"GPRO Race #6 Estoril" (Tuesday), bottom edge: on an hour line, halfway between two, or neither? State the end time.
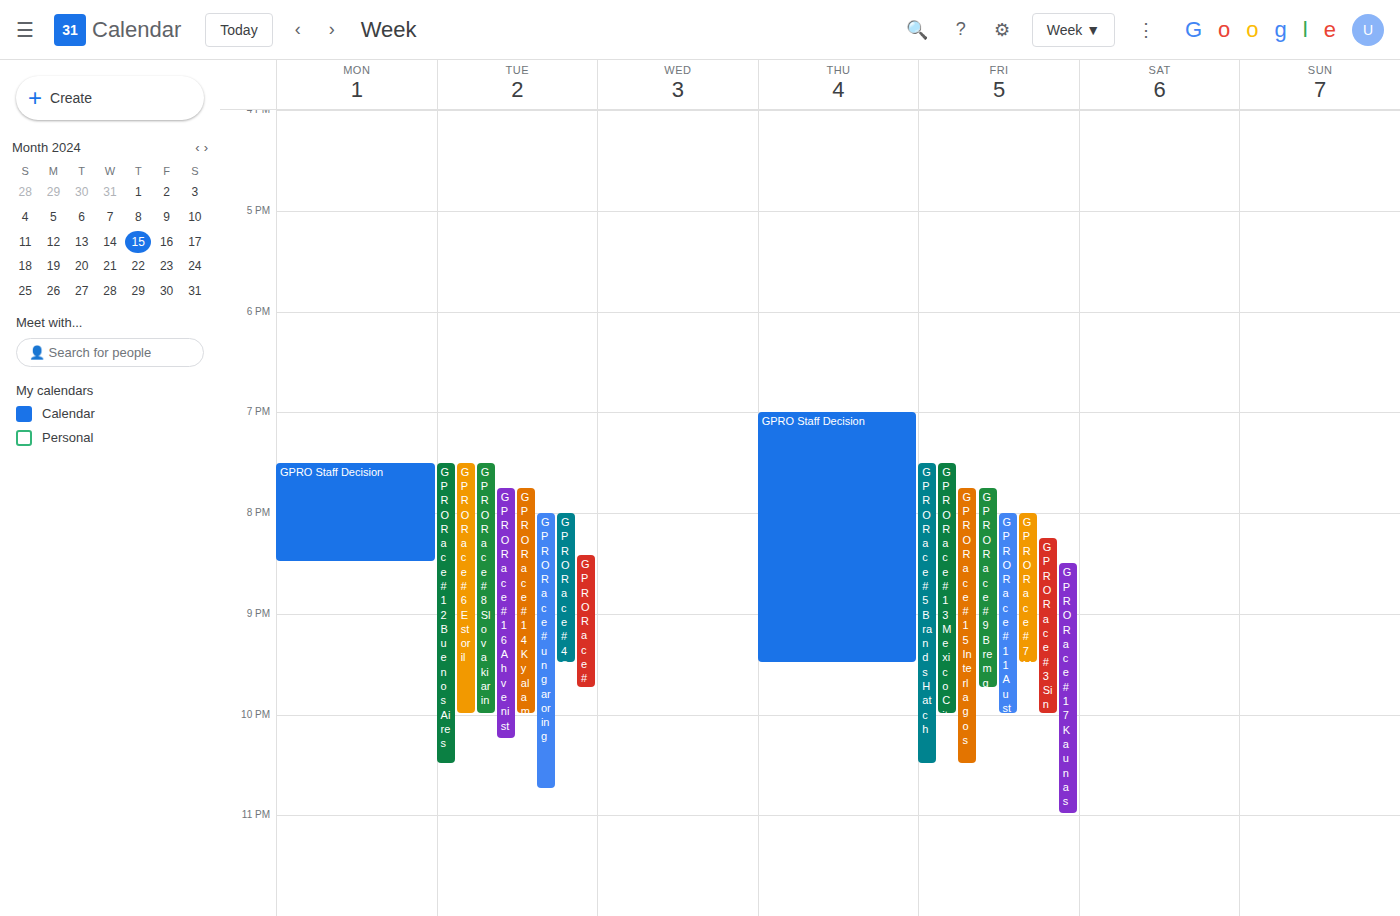
10:00 PM -- exactly on the 10 PM line.